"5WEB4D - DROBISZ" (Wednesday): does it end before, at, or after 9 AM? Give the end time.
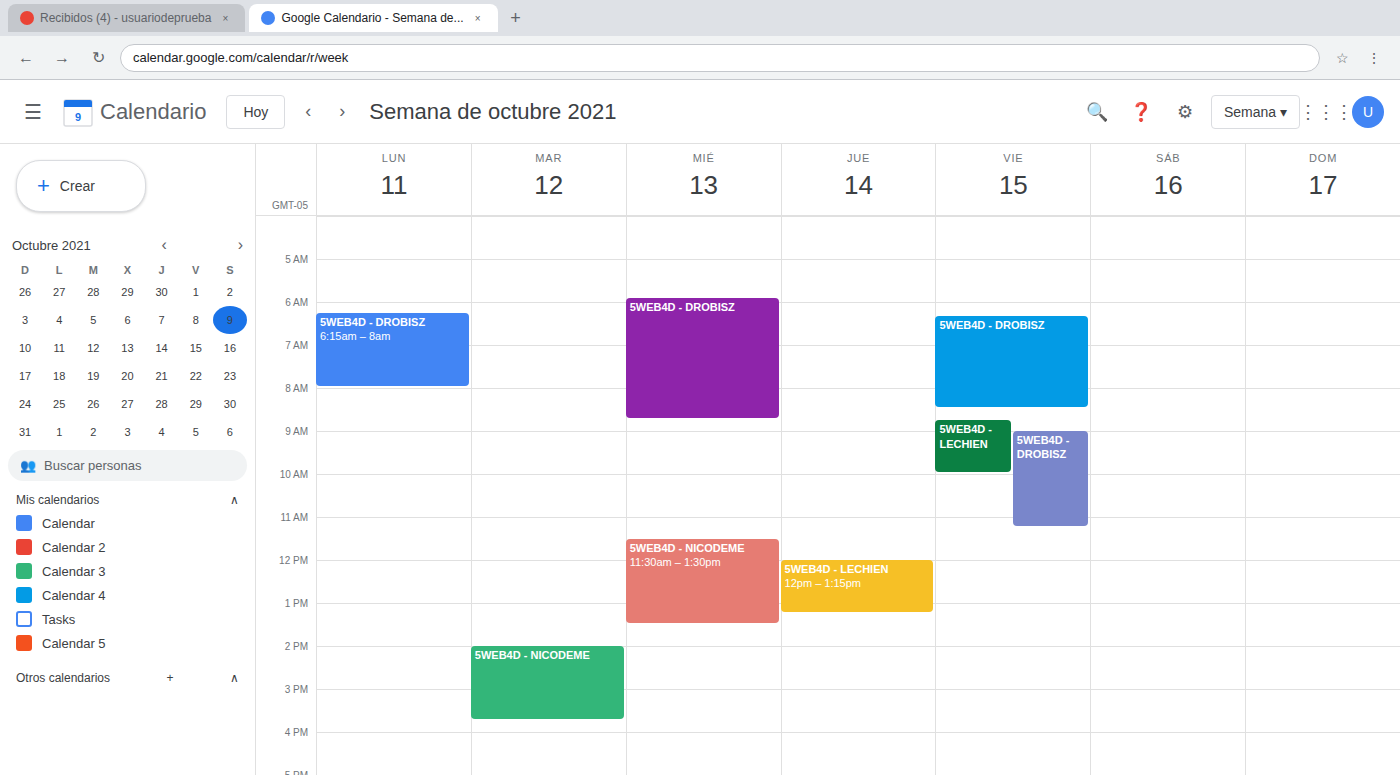
8:45 AM -- before 9 AM, 15 minutes above the 9 AM line.